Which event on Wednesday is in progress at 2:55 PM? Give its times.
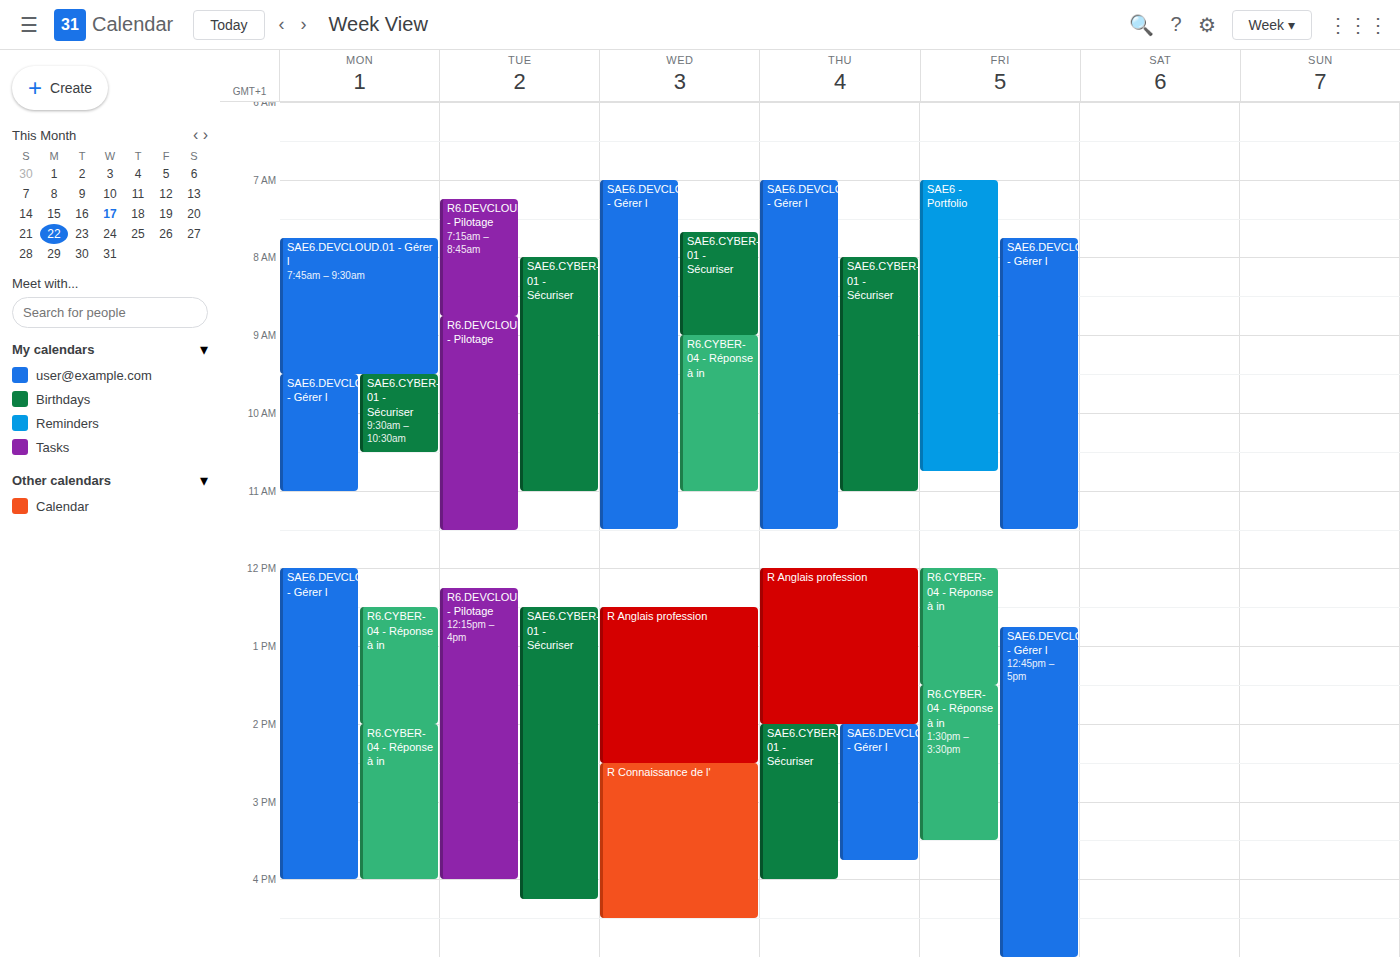
"R Connaissance de l'", 2:30 PM to 4:30 PM